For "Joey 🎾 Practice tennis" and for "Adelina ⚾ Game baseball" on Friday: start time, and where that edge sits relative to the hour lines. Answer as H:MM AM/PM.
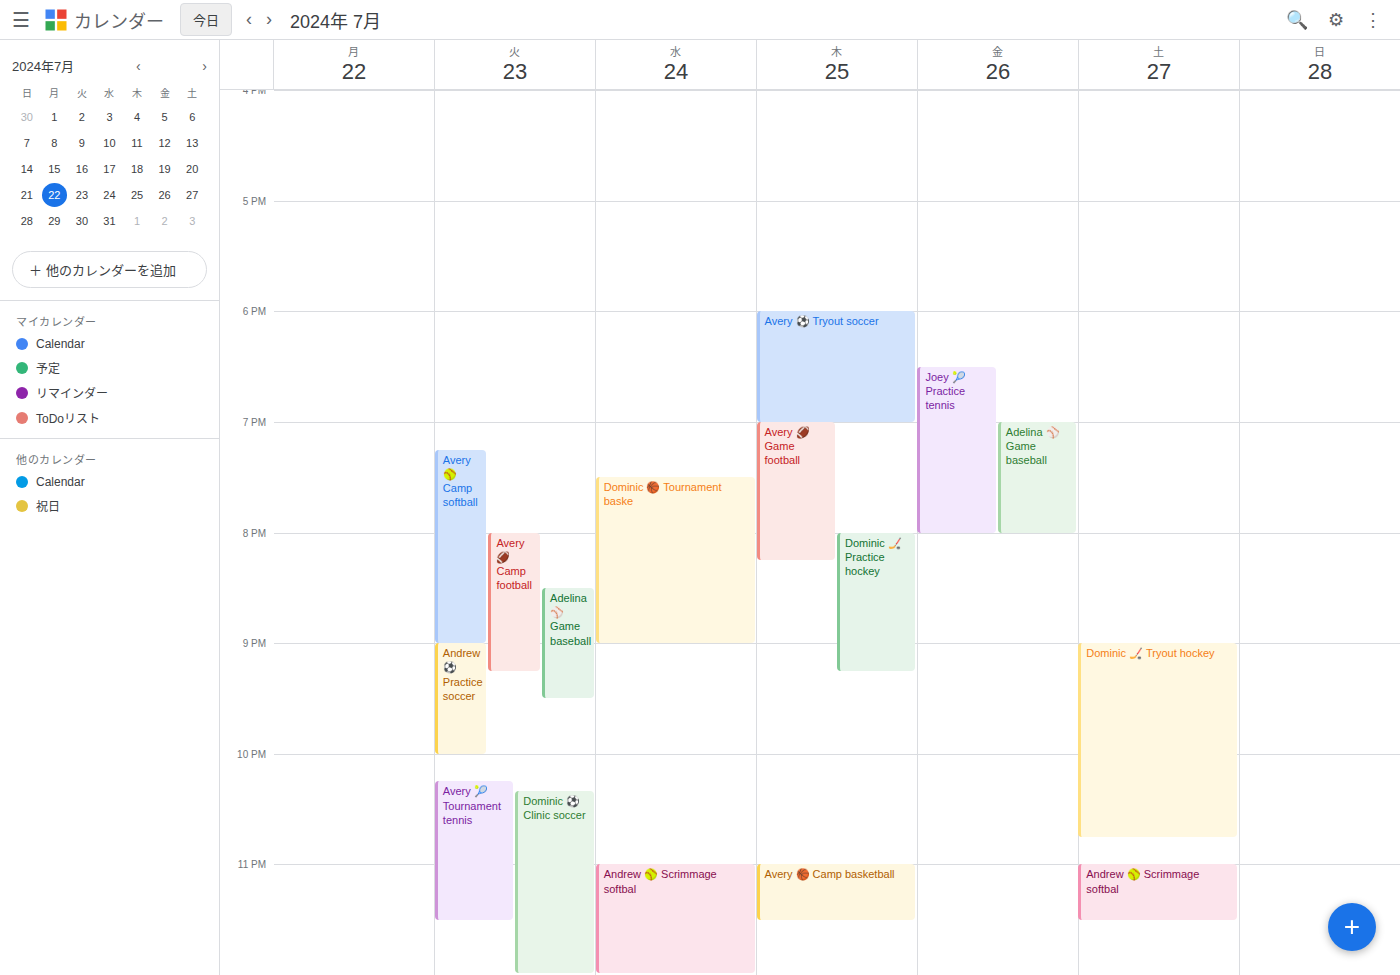
"Joey 🎾 Practice tennis": 6:30 PM, halfway between the 6 PM and 7 PM lines. "Adelina ⚾ Game baseball": 7:00 PM, exactly on the 7 PM line.